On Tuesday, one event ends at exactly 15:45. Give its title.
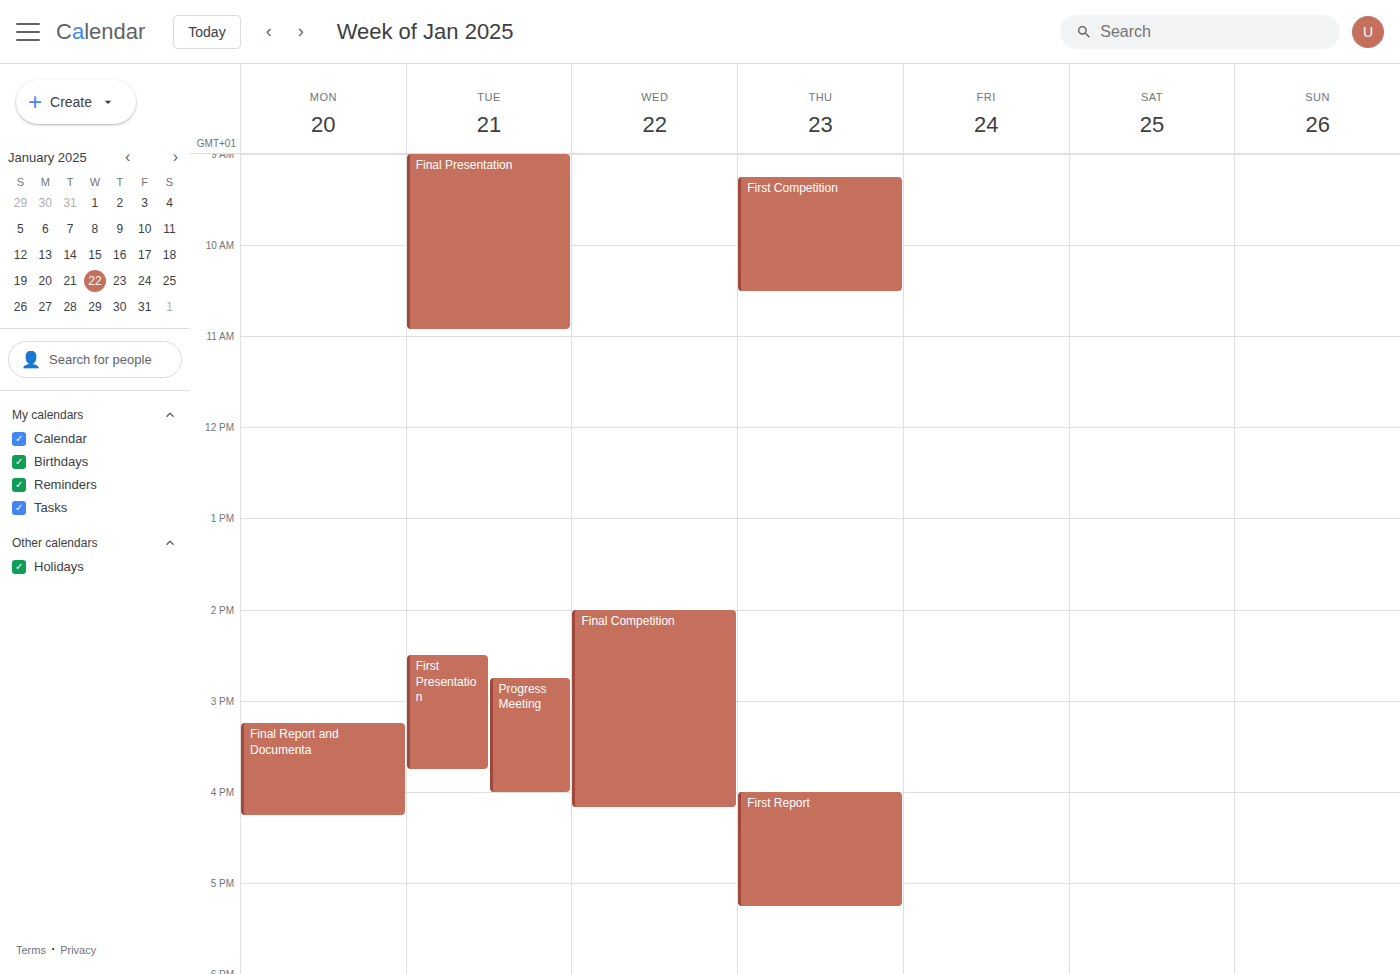
"First Presentation"